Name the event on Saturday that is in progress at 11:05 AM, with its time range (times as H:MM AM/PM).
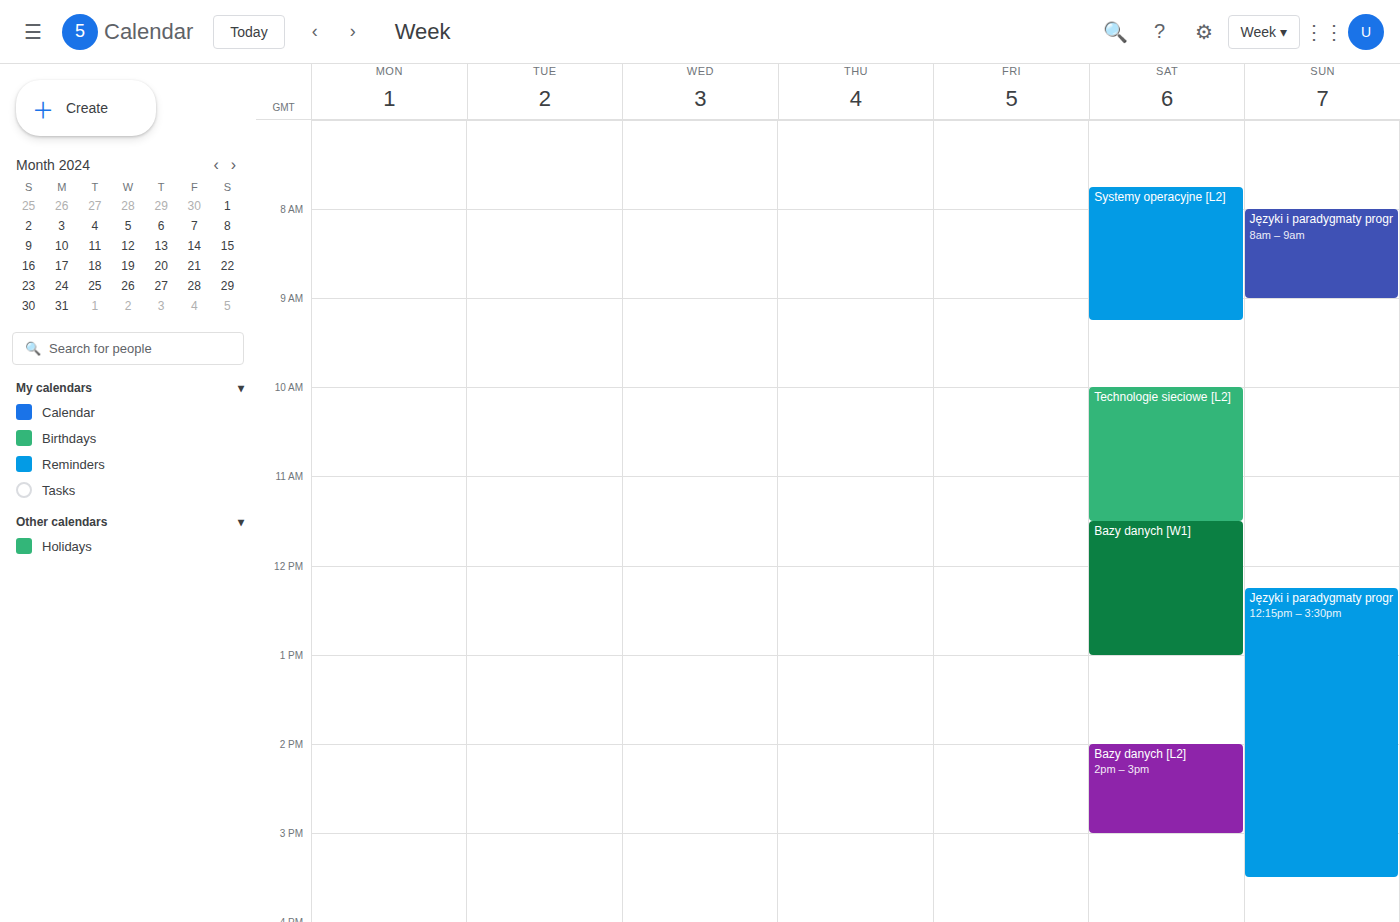
"Technologie sieciowe [L2]", 10:00 AM to 11:30 AM